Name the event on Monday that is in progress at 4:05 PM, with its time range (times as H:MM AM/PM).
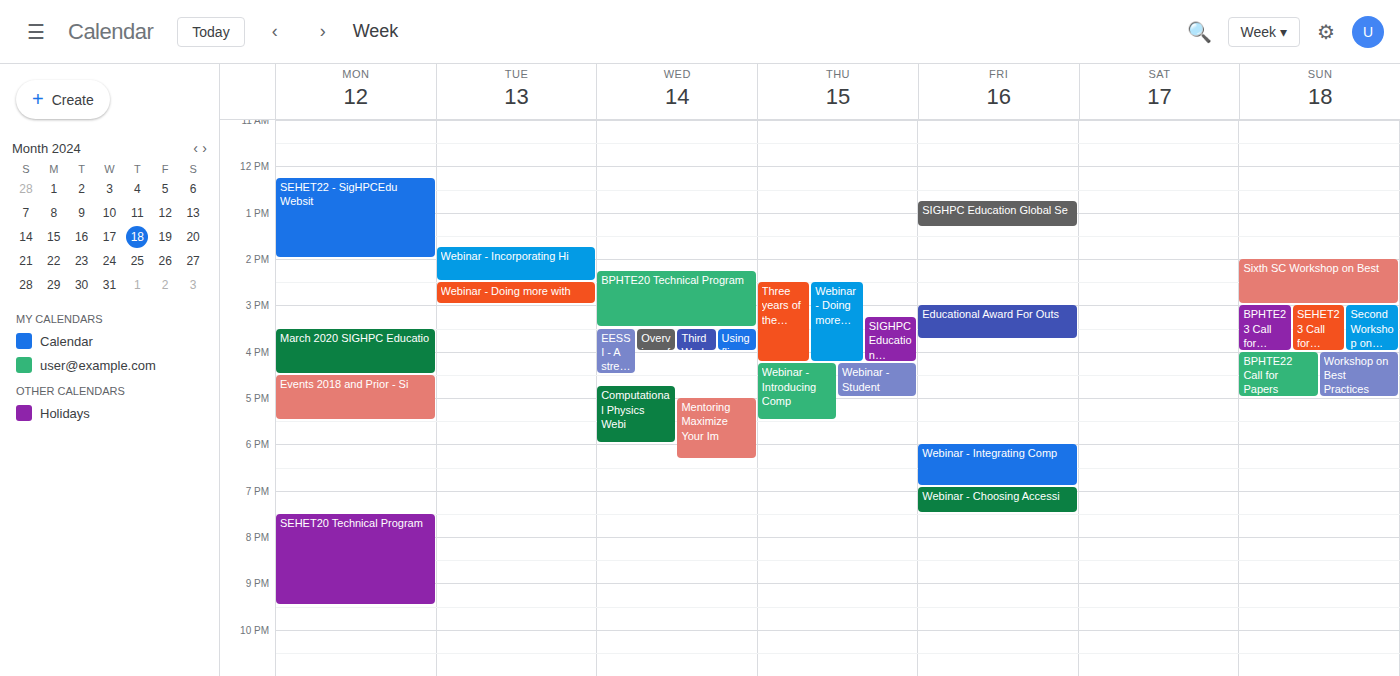
"March 2020 SIGHPC Educatio", 3:30 PM to 4:30 PM